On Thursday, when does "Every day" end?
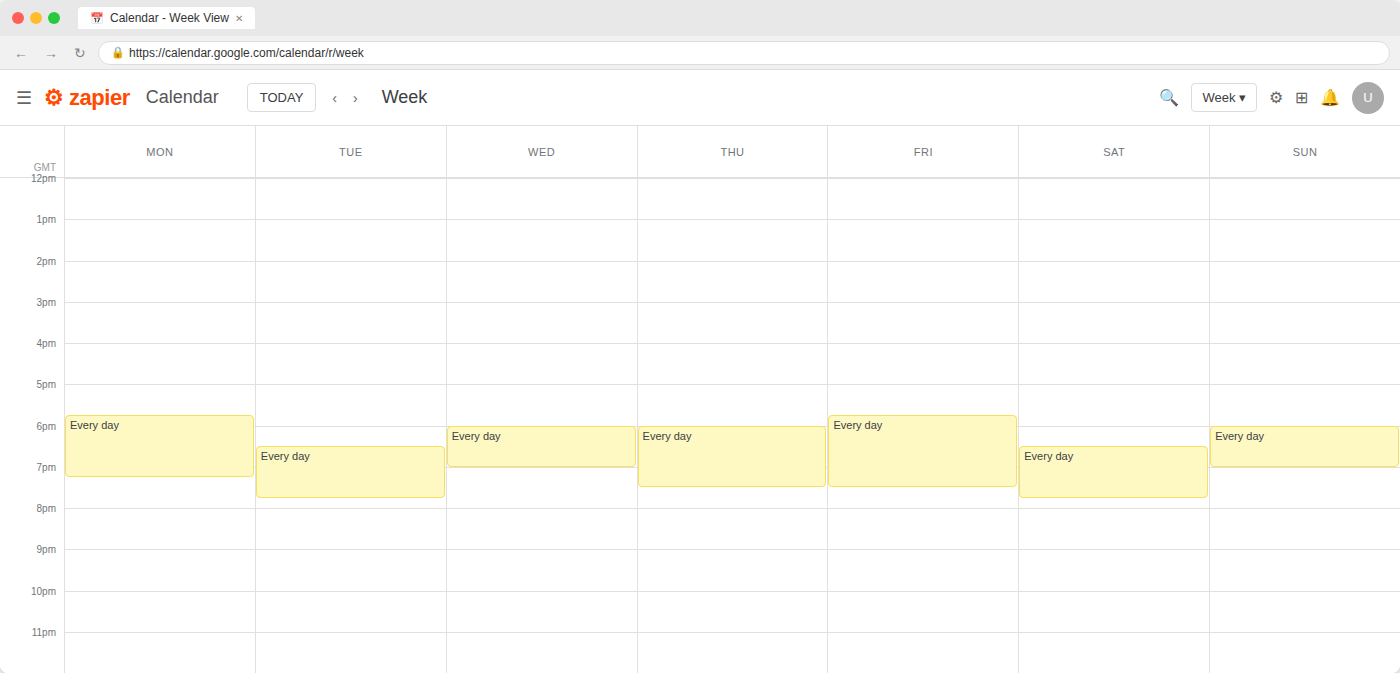
7:30 PM